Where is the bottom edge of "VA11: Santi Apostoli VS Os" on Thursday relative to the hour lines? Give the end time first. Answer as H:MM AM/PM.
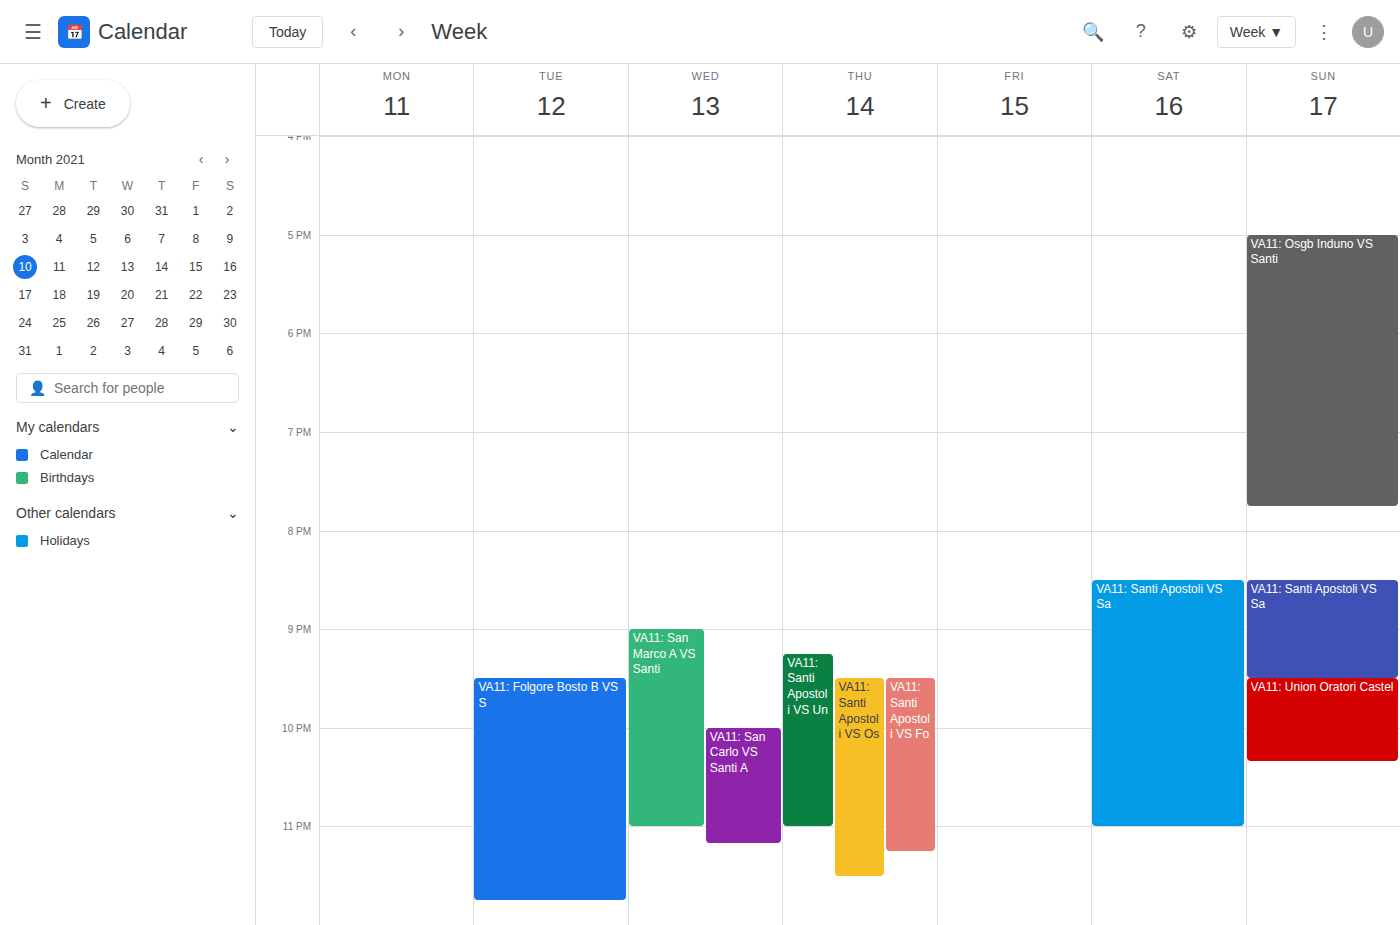
11:30 PM -- halfway between the 11 PM and 12 AM lines.